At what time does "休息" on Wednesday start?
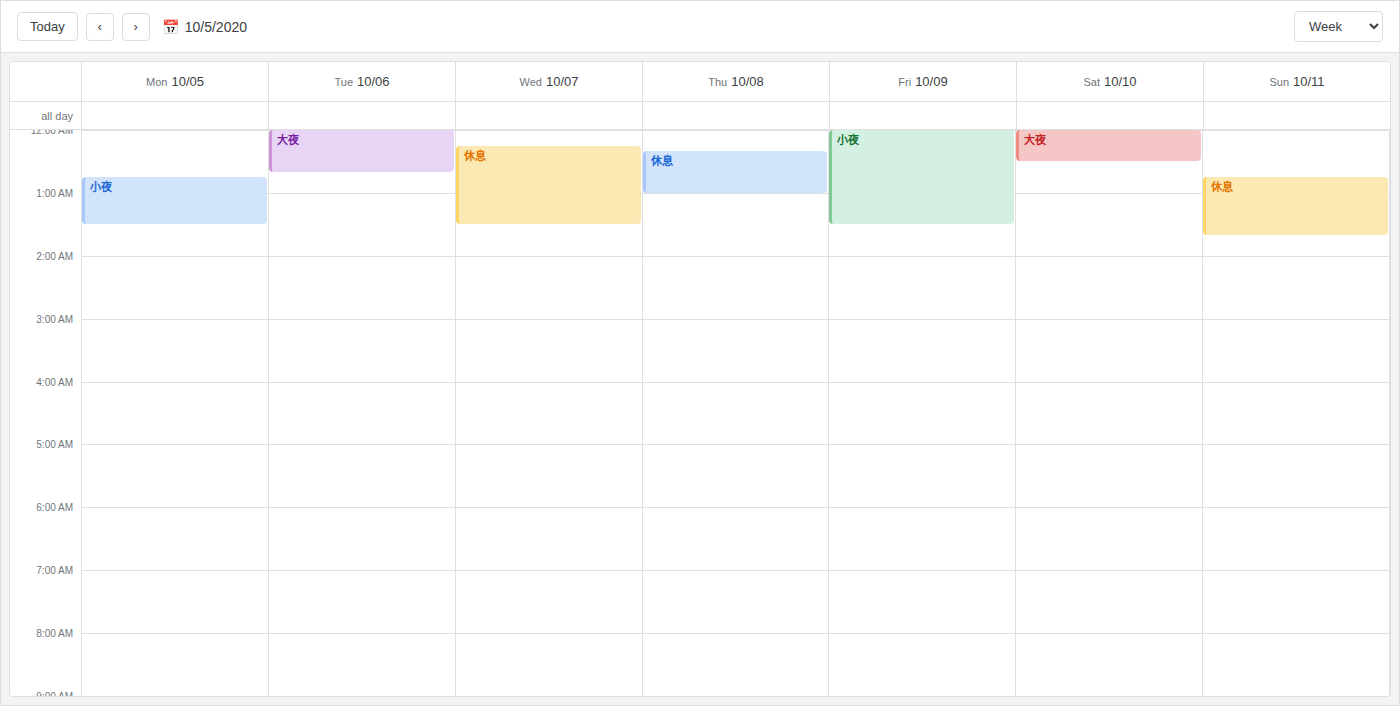
00:15